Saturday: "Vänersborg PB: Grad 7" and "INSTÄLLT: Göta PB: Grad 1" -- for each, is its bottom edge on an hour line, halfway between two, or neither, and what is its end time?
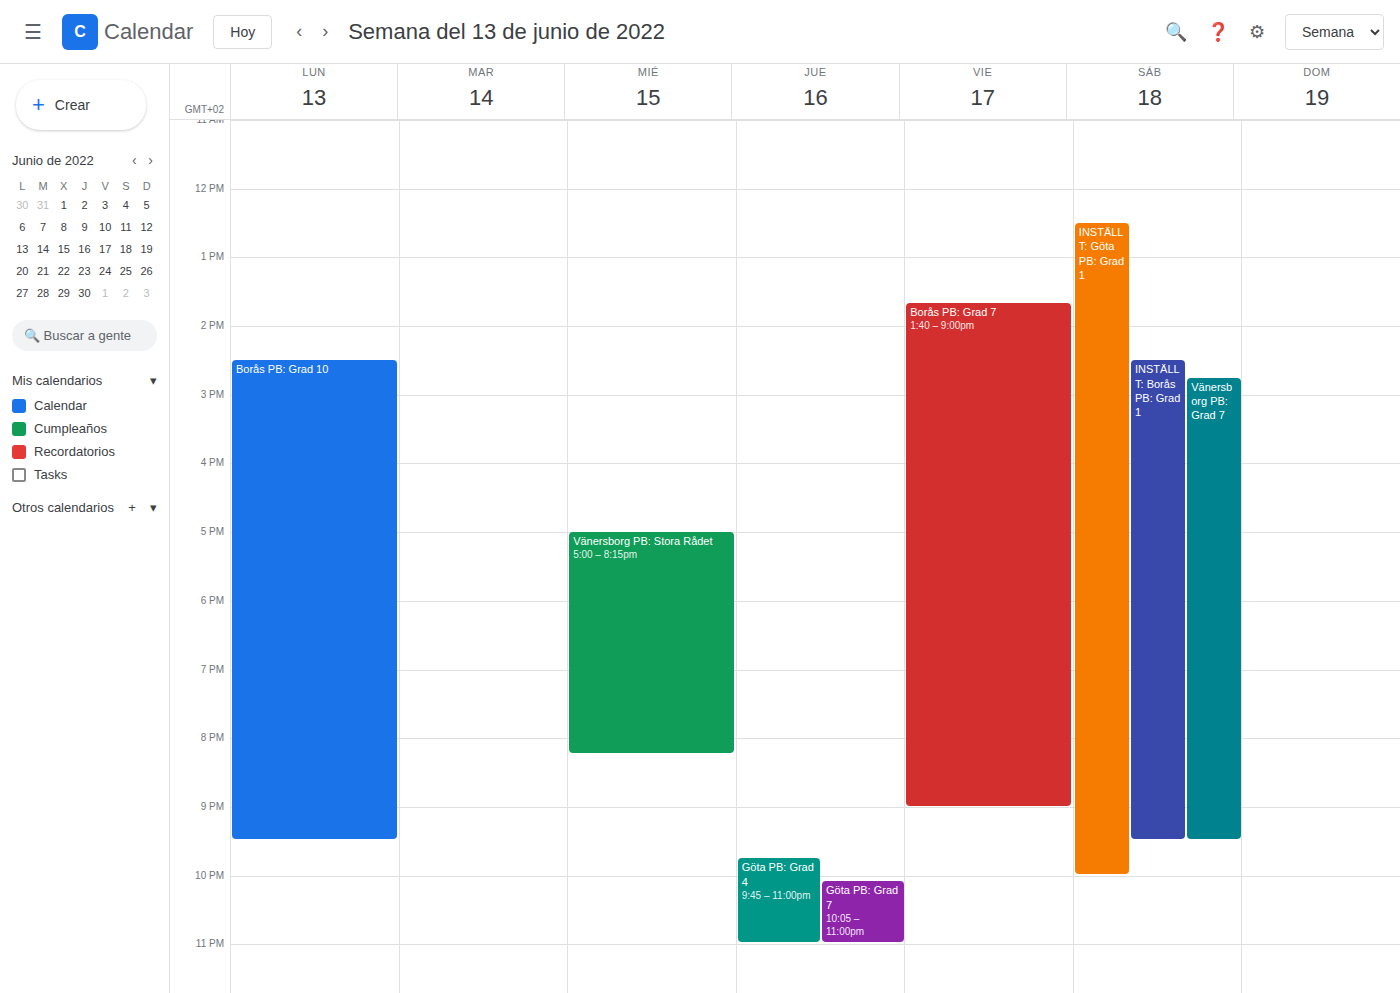
"Vänersborg PB: Grad 7": 9:30 PM, halfway between the 9 PM and 10 PM lines. "INSTÄLLT: Göta PB: Grad 1": 10:00 PM, exactly on the 10 PM line.